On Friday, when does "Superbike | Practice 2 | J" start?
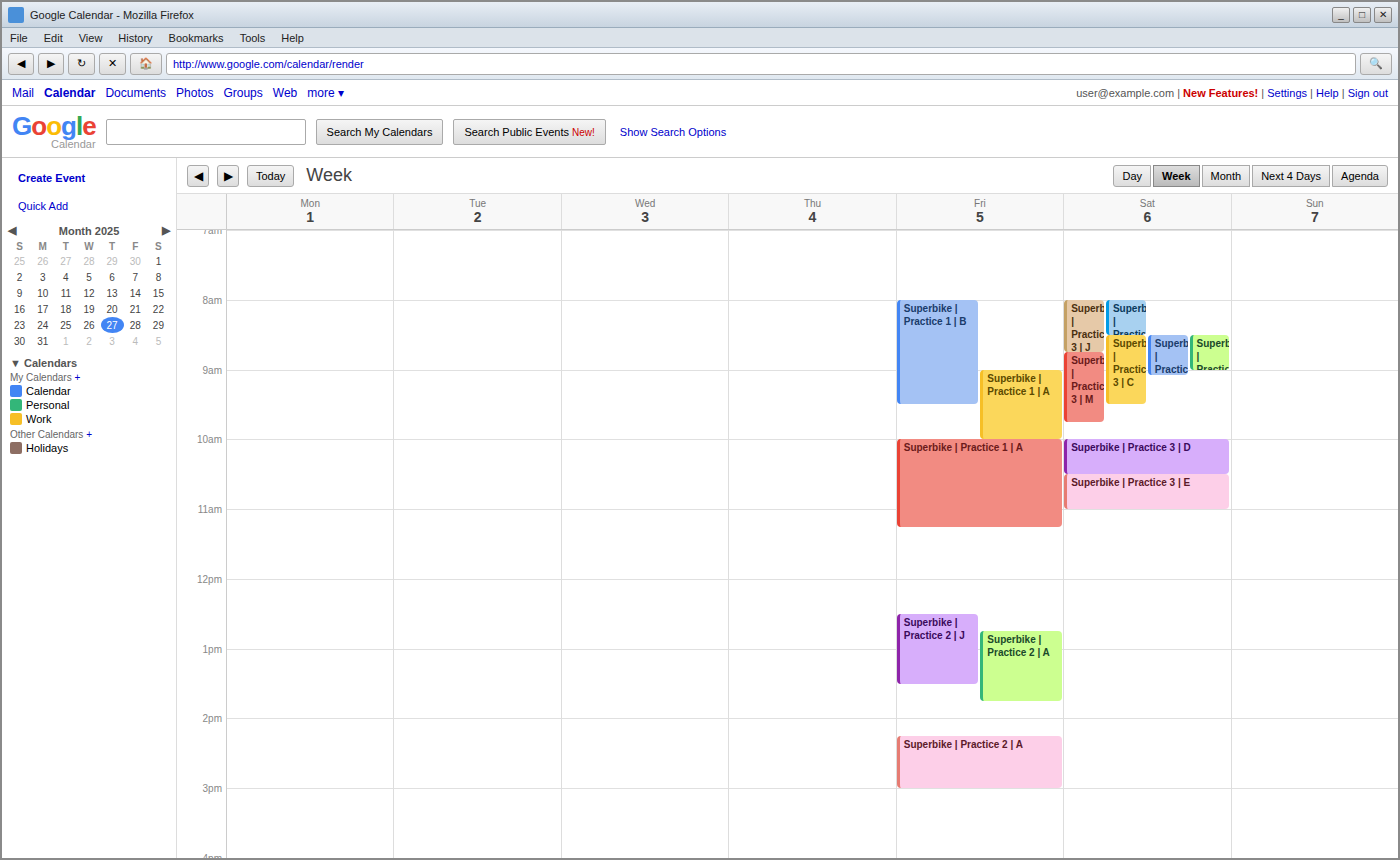
12:30 PM